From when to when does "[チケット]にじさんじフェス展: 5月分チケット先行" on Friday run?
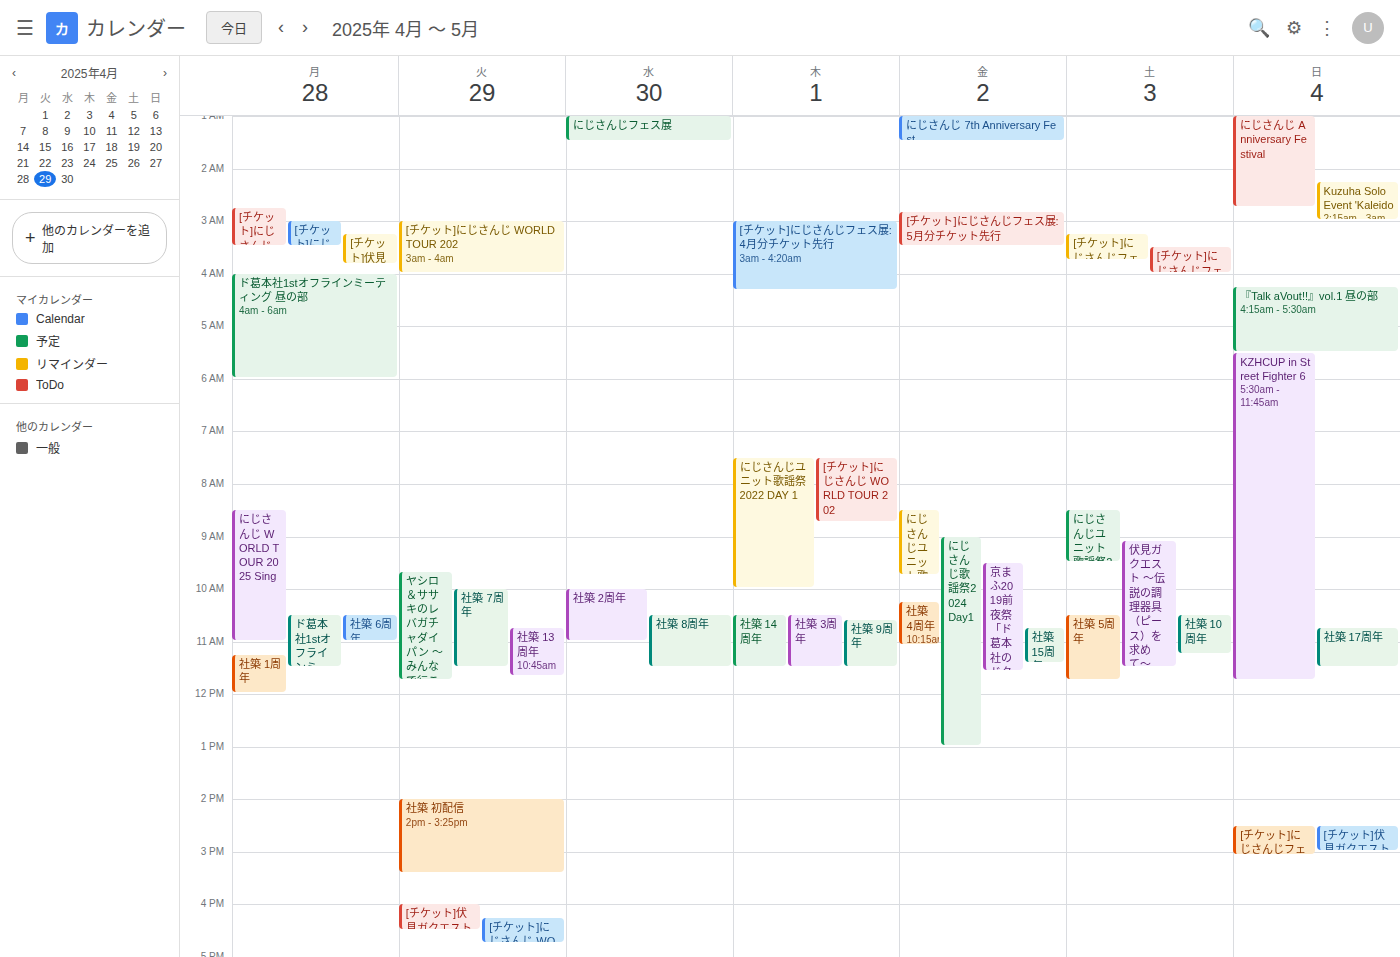
2:50 AM to 3:30 AM